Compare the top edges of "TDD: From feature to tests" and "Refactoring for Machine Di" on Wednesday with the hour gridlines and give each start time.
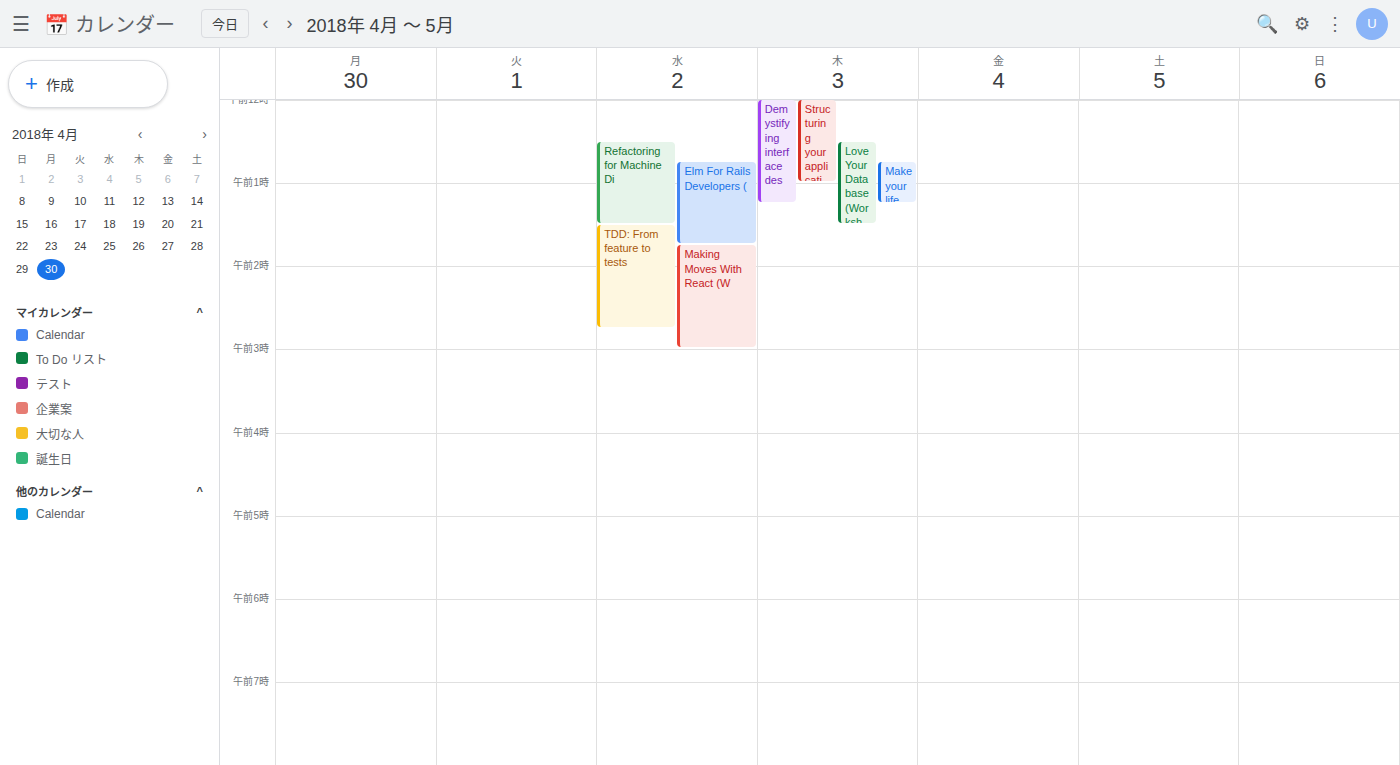
"TDD: From feature to tests": 1:30 AM, halfway between the 1 AM and 2 AM lines. "Refactoring for Machine Di": 12:30 AM, halfway between the 12 AM and 1 AM lines.